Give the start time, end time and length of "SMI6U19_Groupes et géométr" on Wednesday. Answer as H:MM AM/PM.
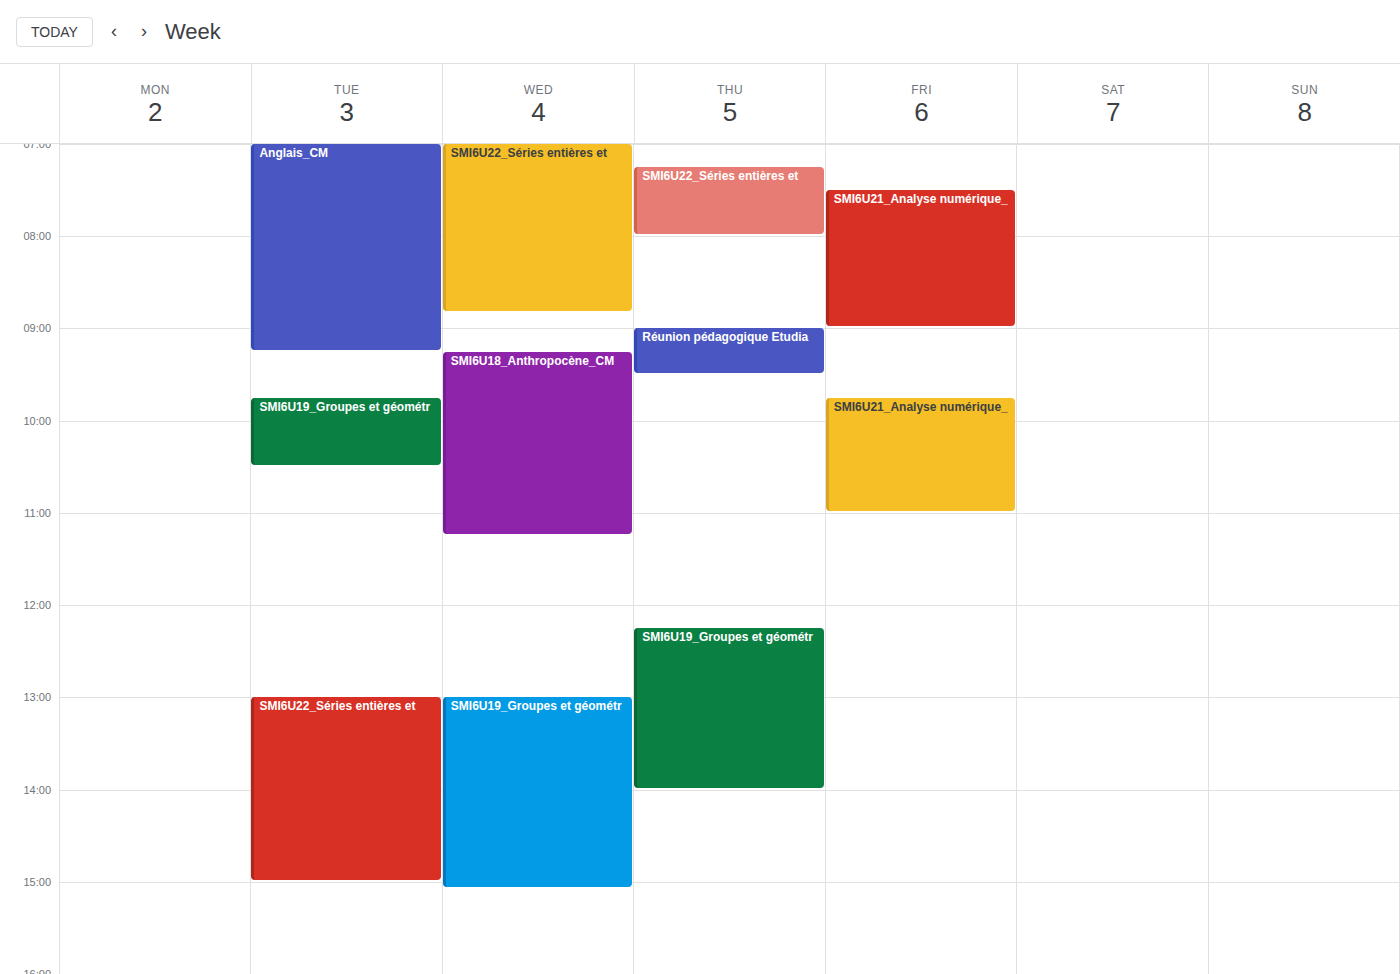
1:00 PM to 3:05 PM, 2 hours 5 minutes